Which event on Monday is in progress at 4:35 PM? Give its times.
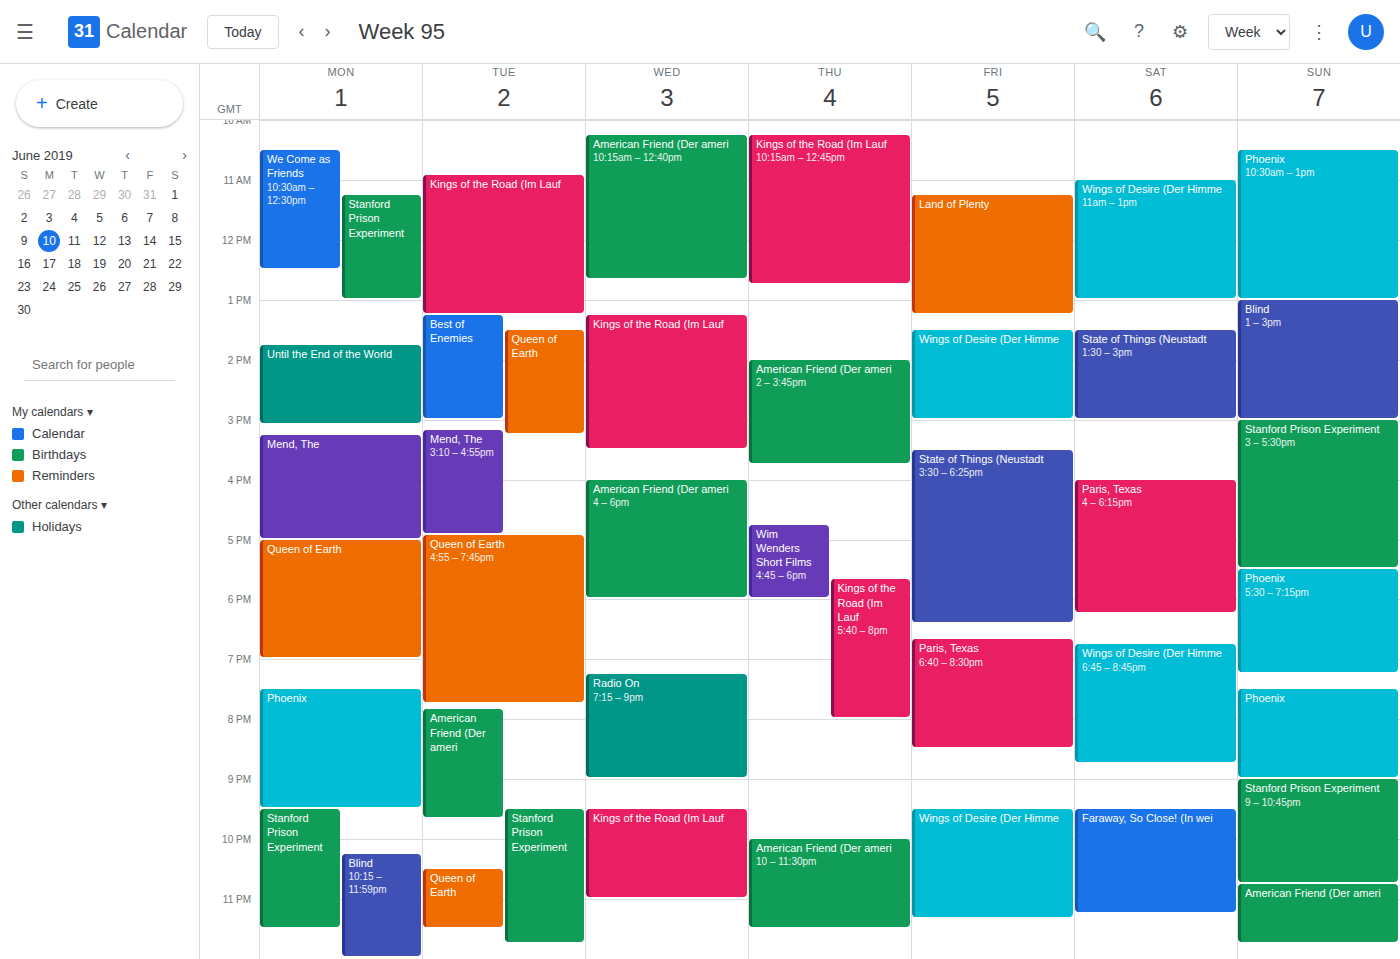
"Mend, The", 3:15 PM to 5:00 PM